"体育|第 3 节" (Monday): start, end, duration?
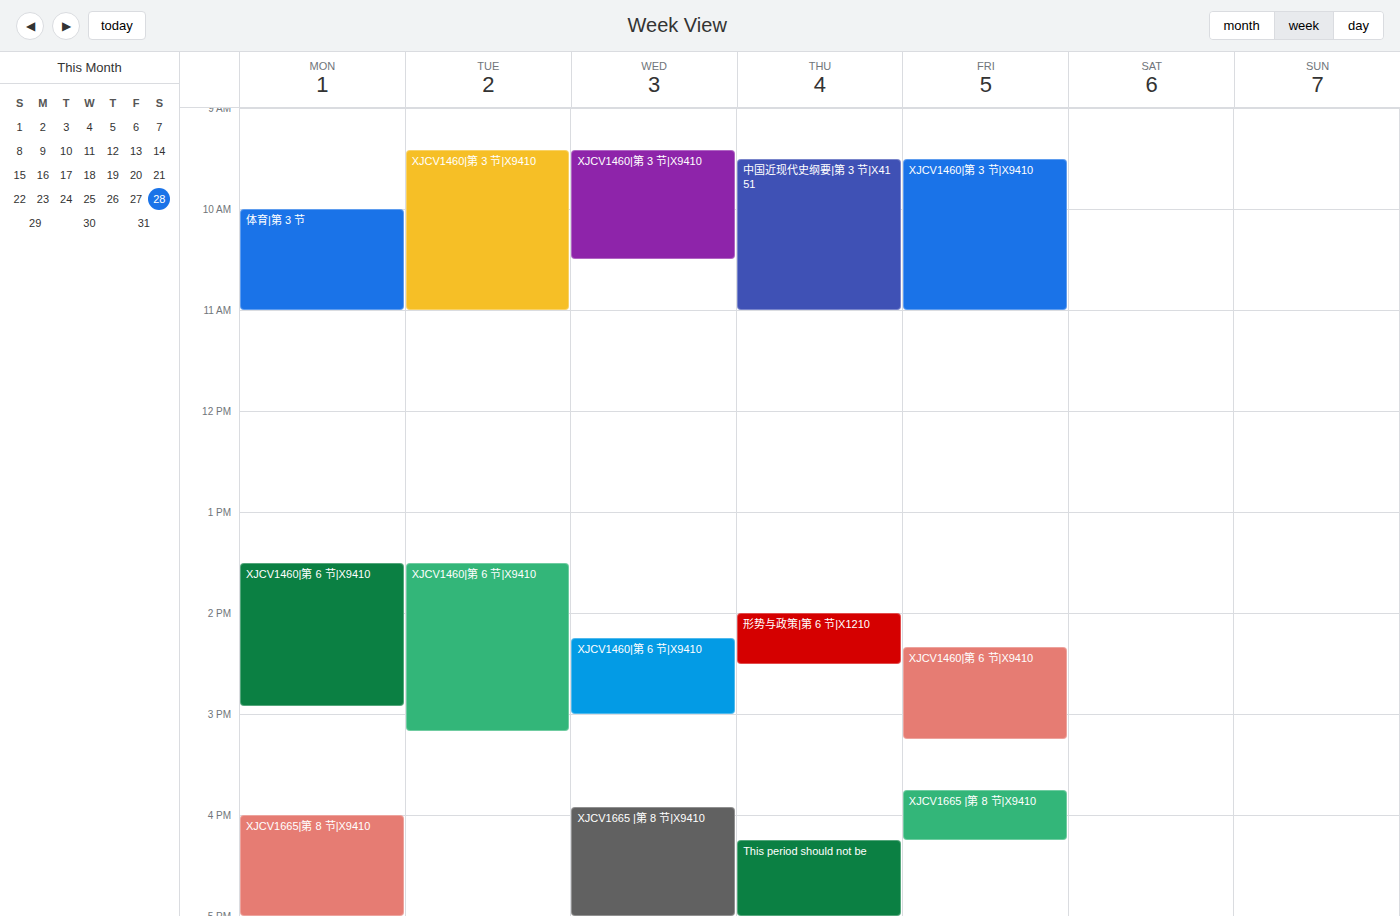
10:00 AM to 11:00 AM, 1 hour